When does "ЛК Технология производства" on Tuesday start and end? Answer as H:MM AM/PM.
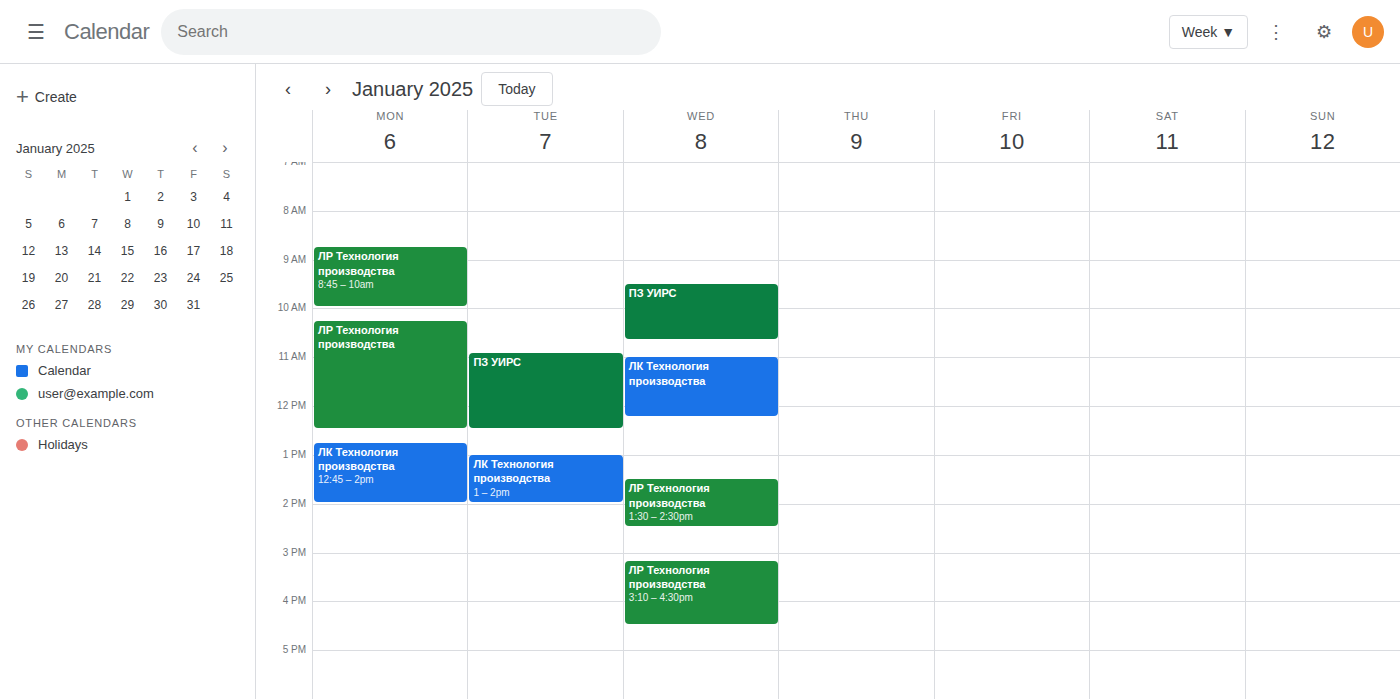
1:00 PM to 2:00 PM